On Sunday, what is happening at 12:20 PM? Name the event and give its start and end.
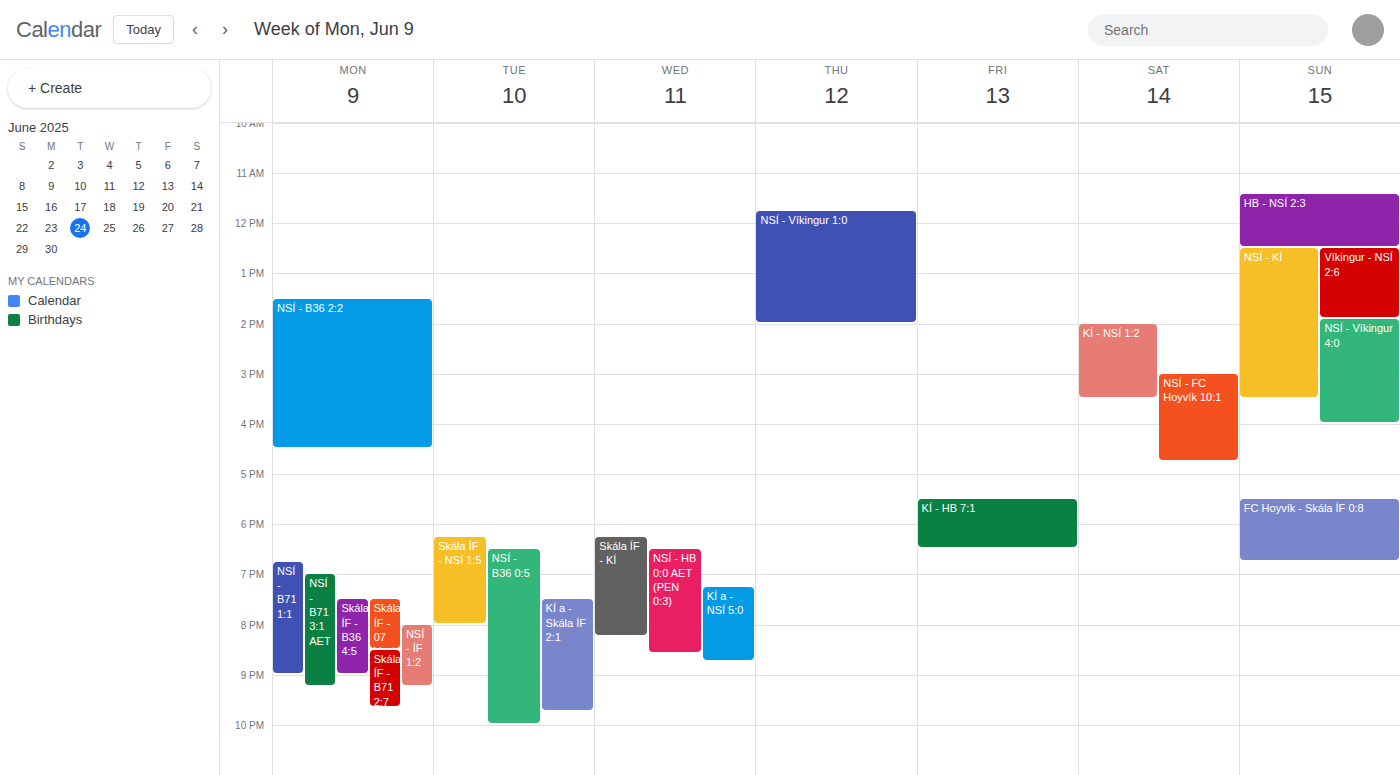
"HB - NSÍ 2:3", 11:25 AM to 12:30 PM